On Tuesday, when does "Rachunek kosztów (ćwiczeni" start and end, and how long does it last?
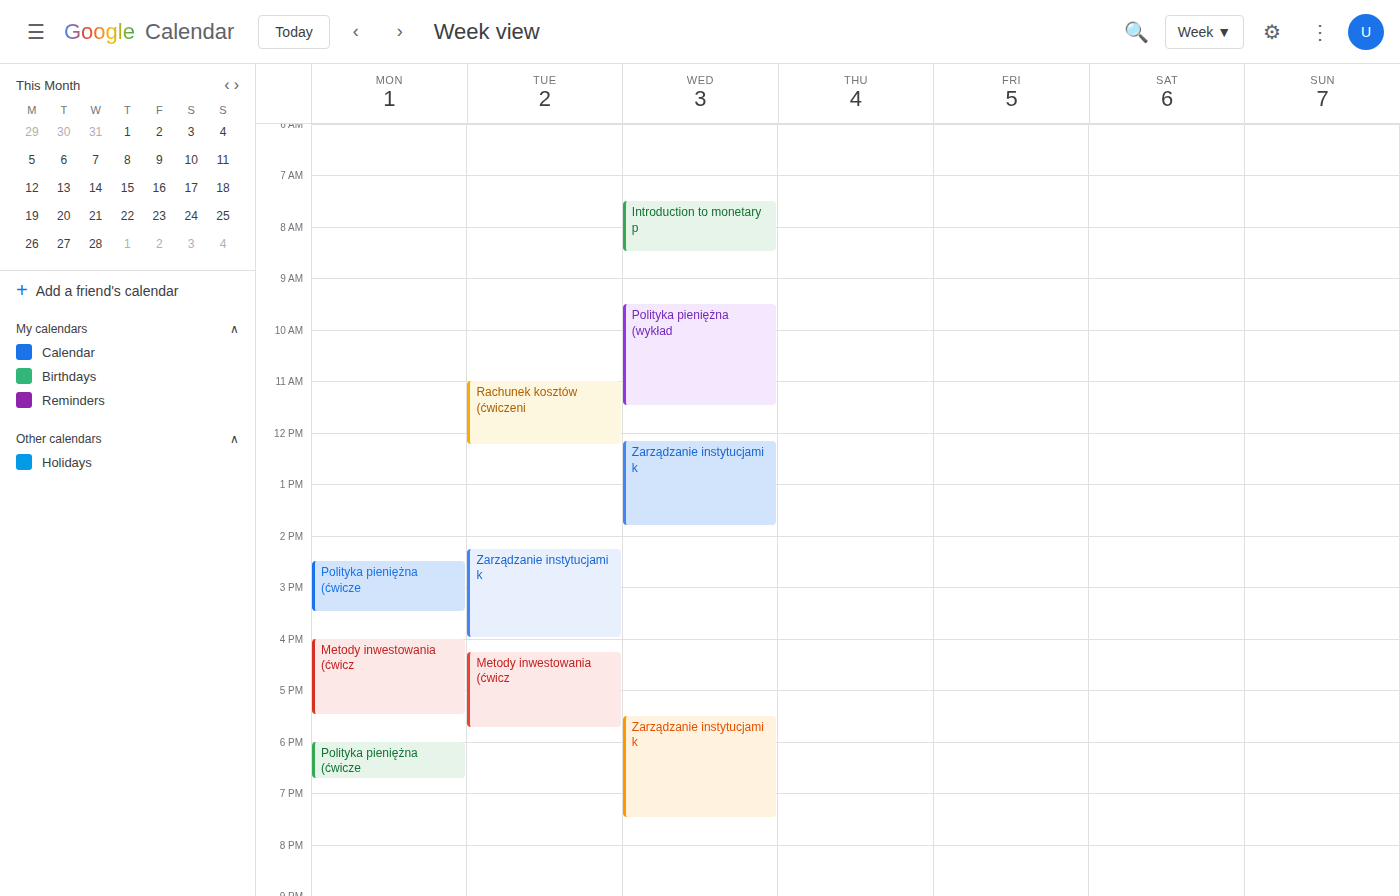
11:00 AM to 12:15 PM, 1 hour 15 minutes